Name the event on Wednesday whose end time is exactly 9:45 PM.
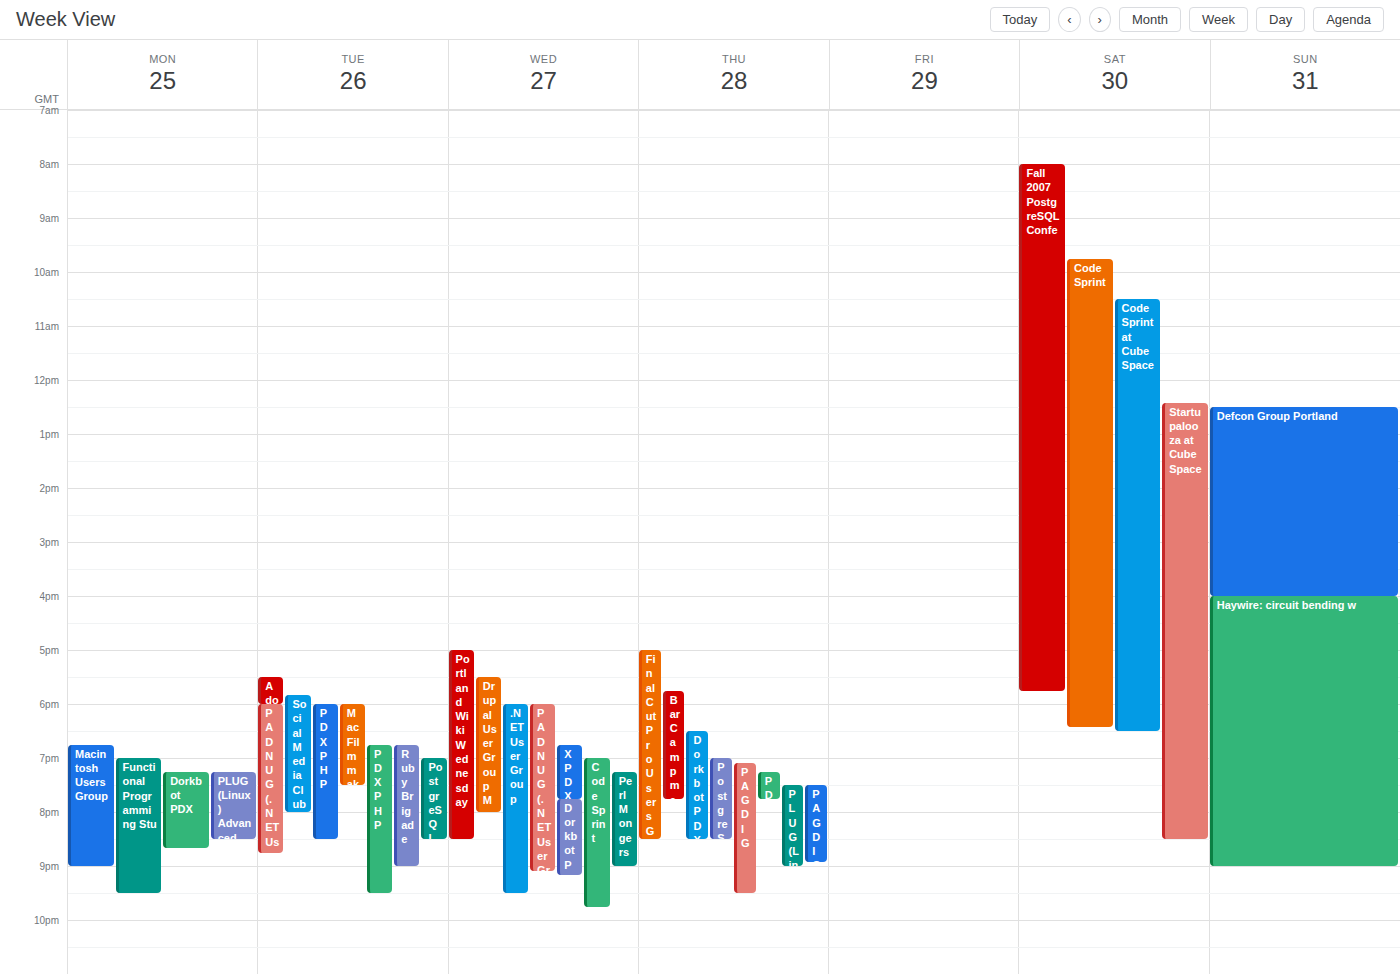
"Code Sprint"